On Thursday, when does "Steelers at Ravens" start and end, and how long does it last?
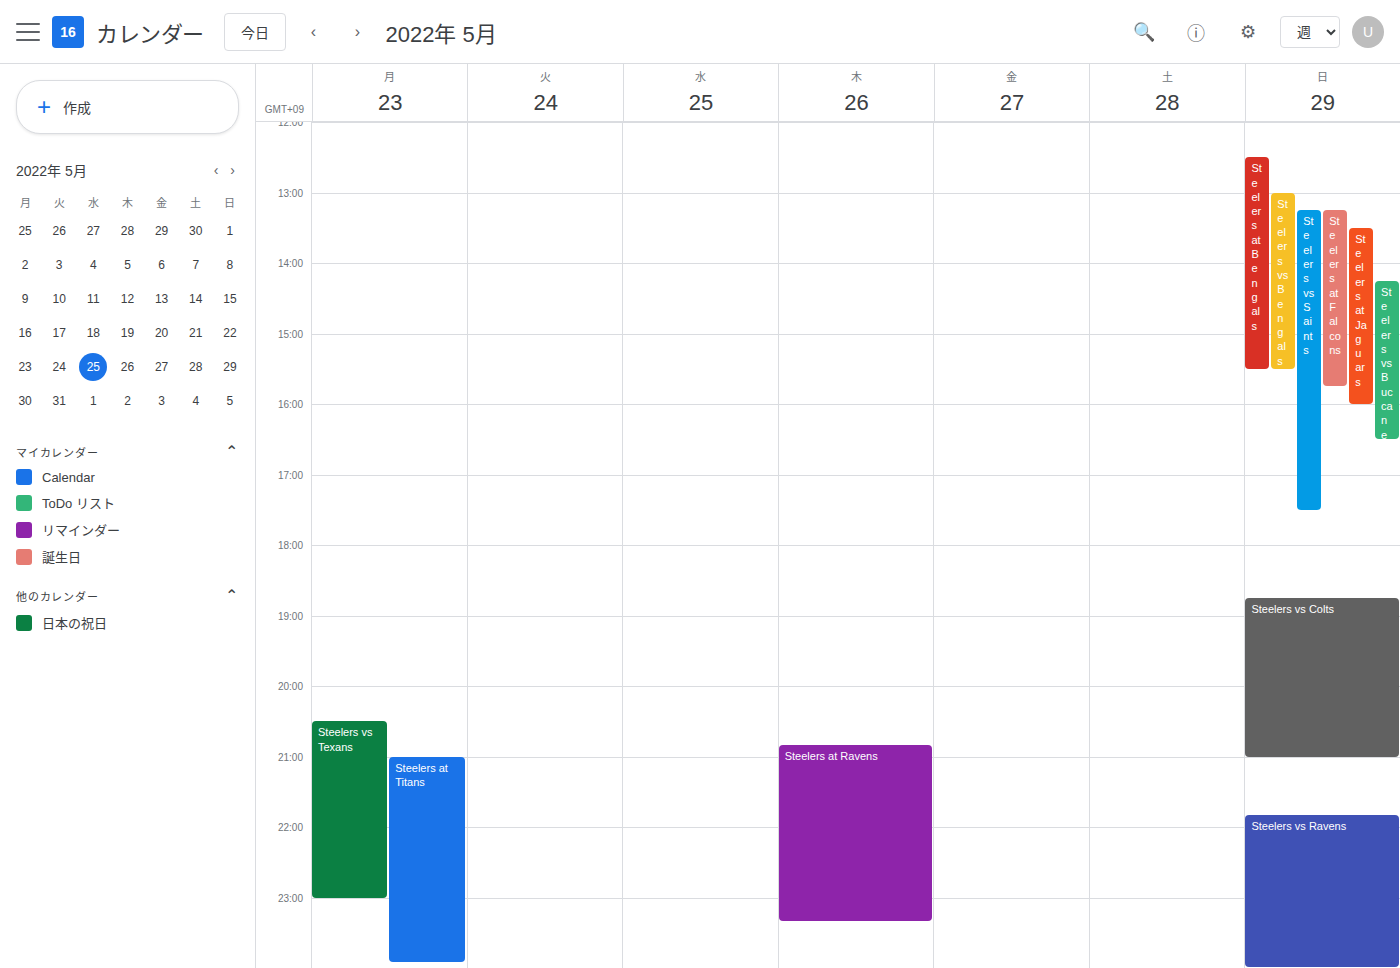
8:50 PM to 11:20 PM, 2 hours 30 minutes